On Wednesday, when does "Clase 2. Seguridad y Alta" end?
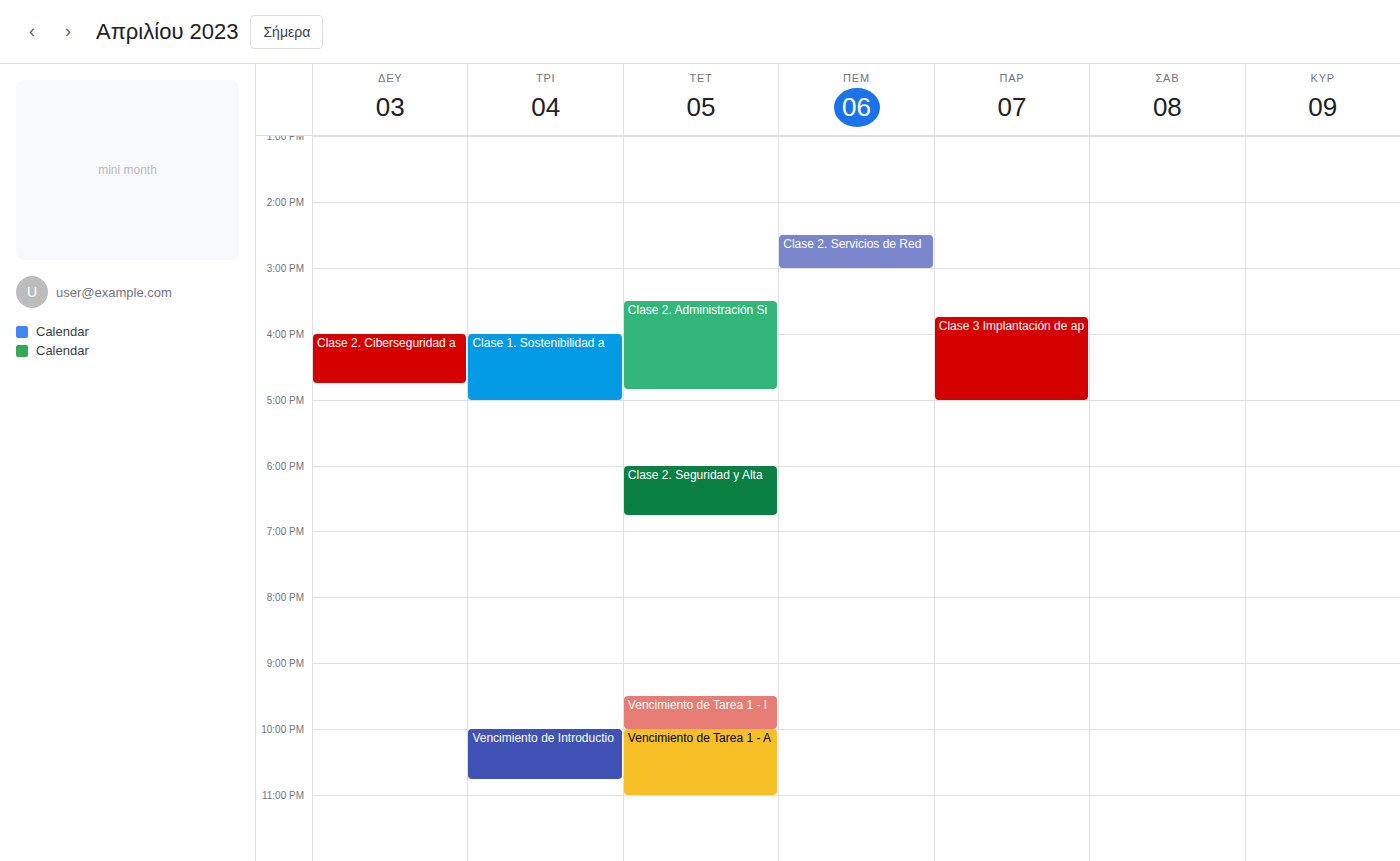
6:45 PM